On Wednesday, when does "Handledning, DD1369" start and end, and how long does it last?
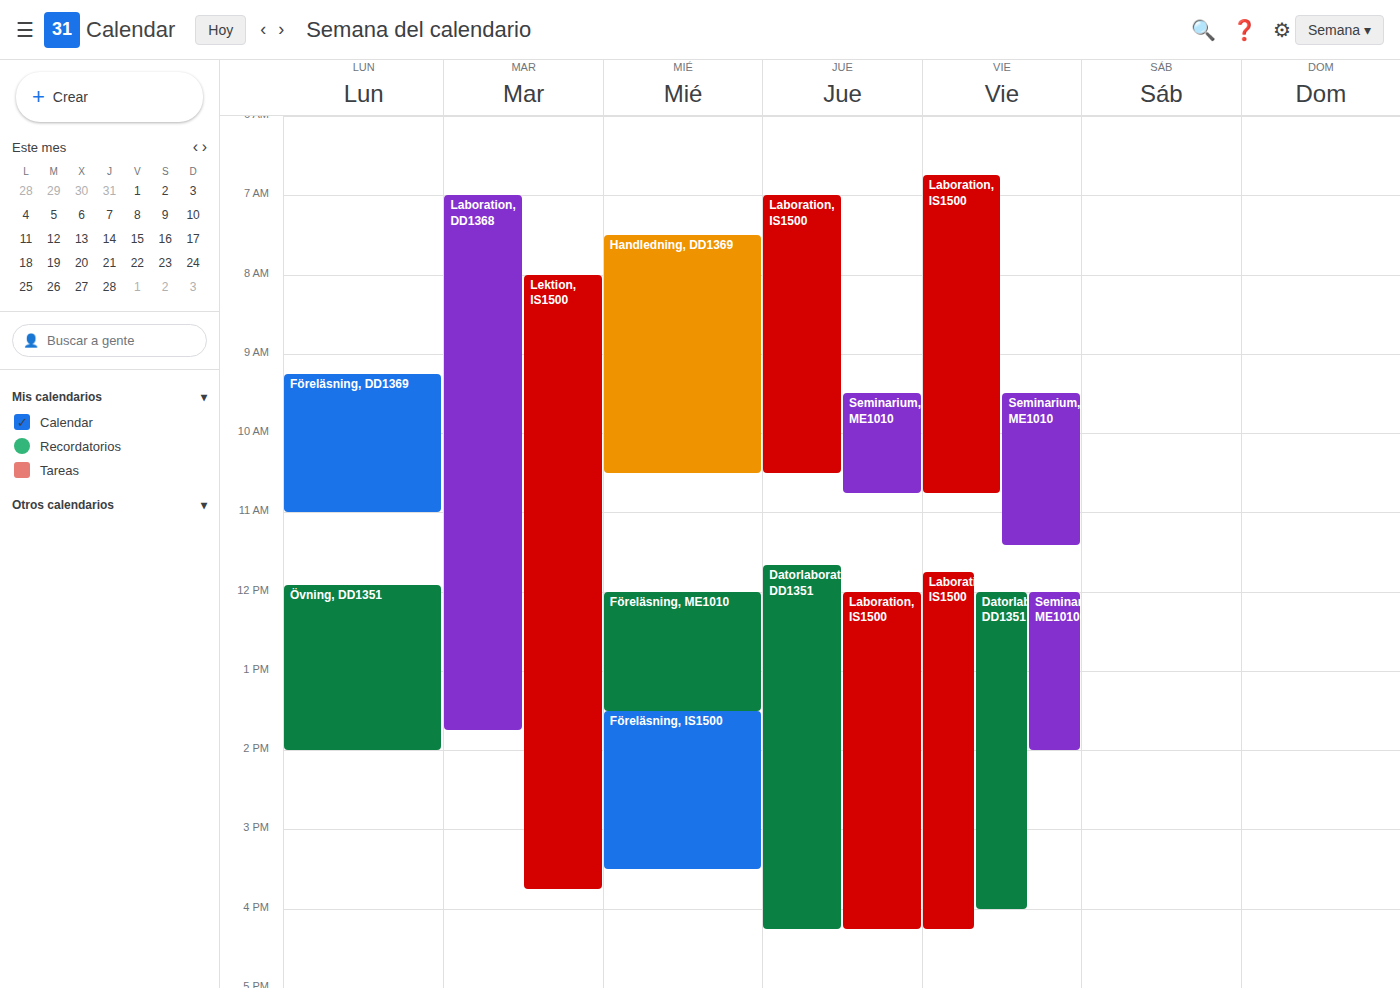
7:30 AM to 10:30 AM, 3 hours